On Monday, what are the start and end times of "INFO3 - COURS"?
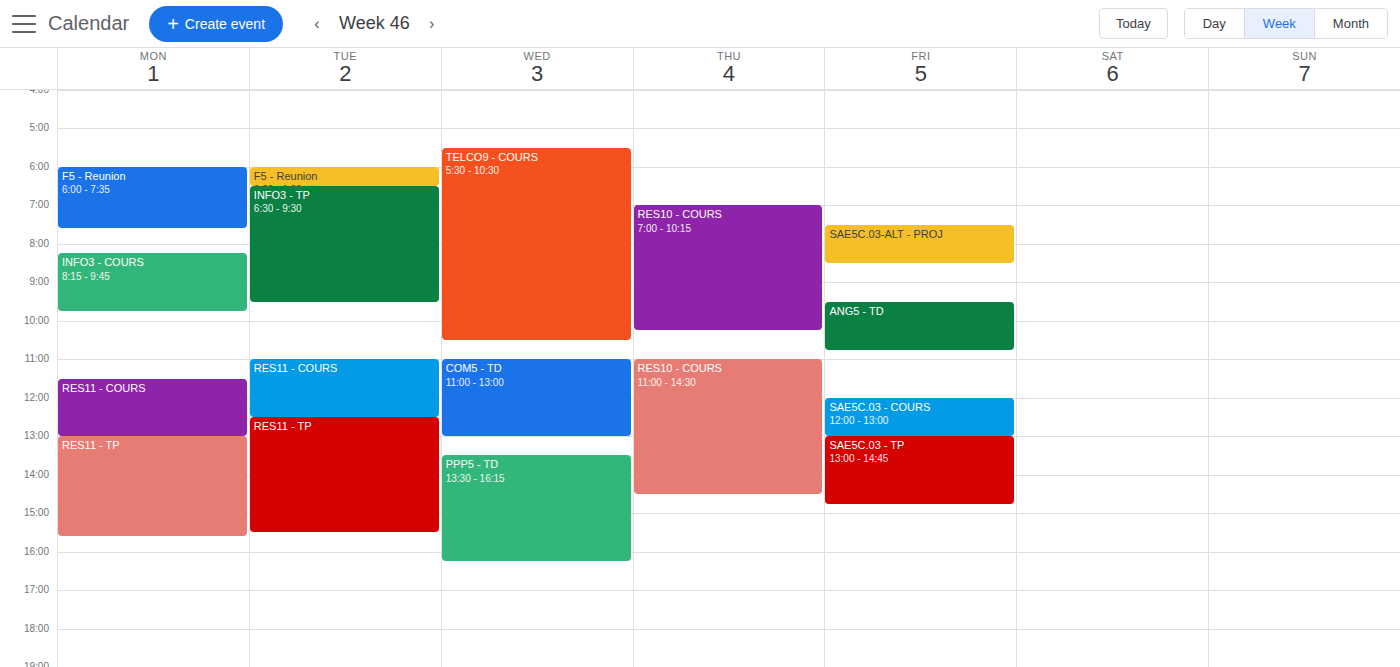
8:15 AM to 9:45 AM